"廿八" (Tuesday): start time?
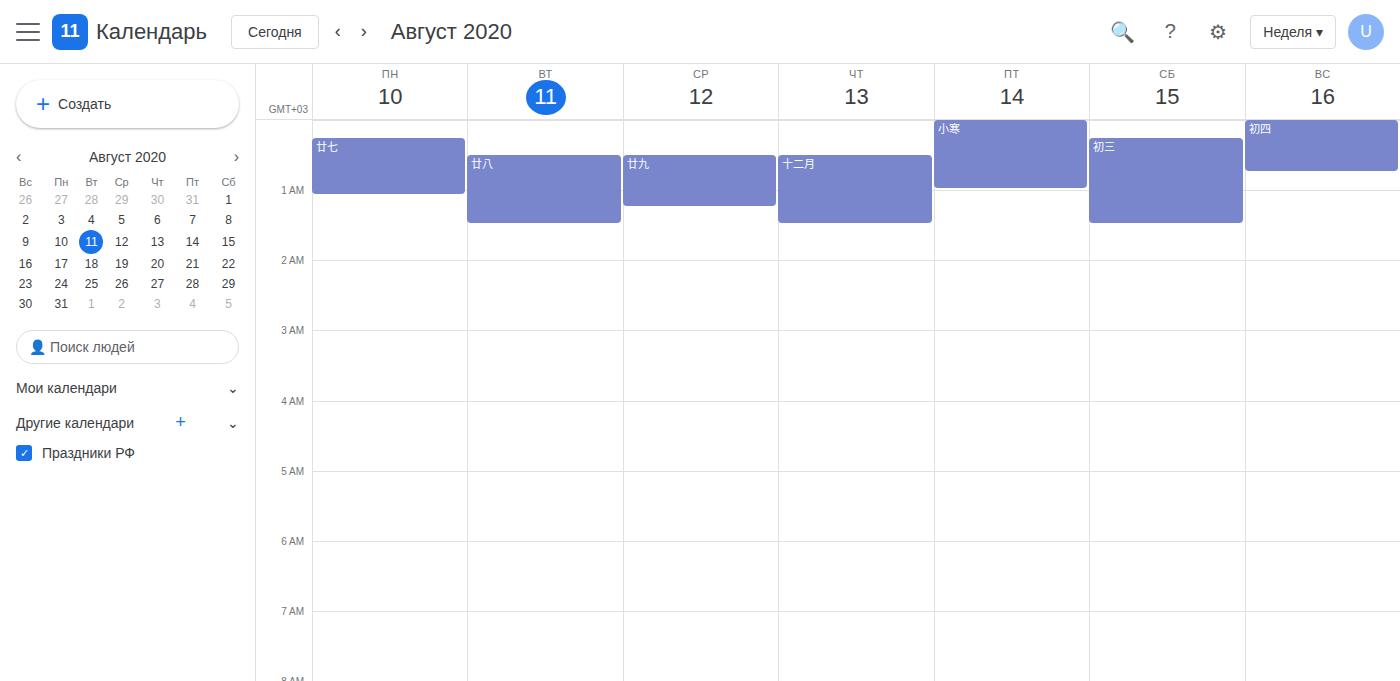
12:30 AM